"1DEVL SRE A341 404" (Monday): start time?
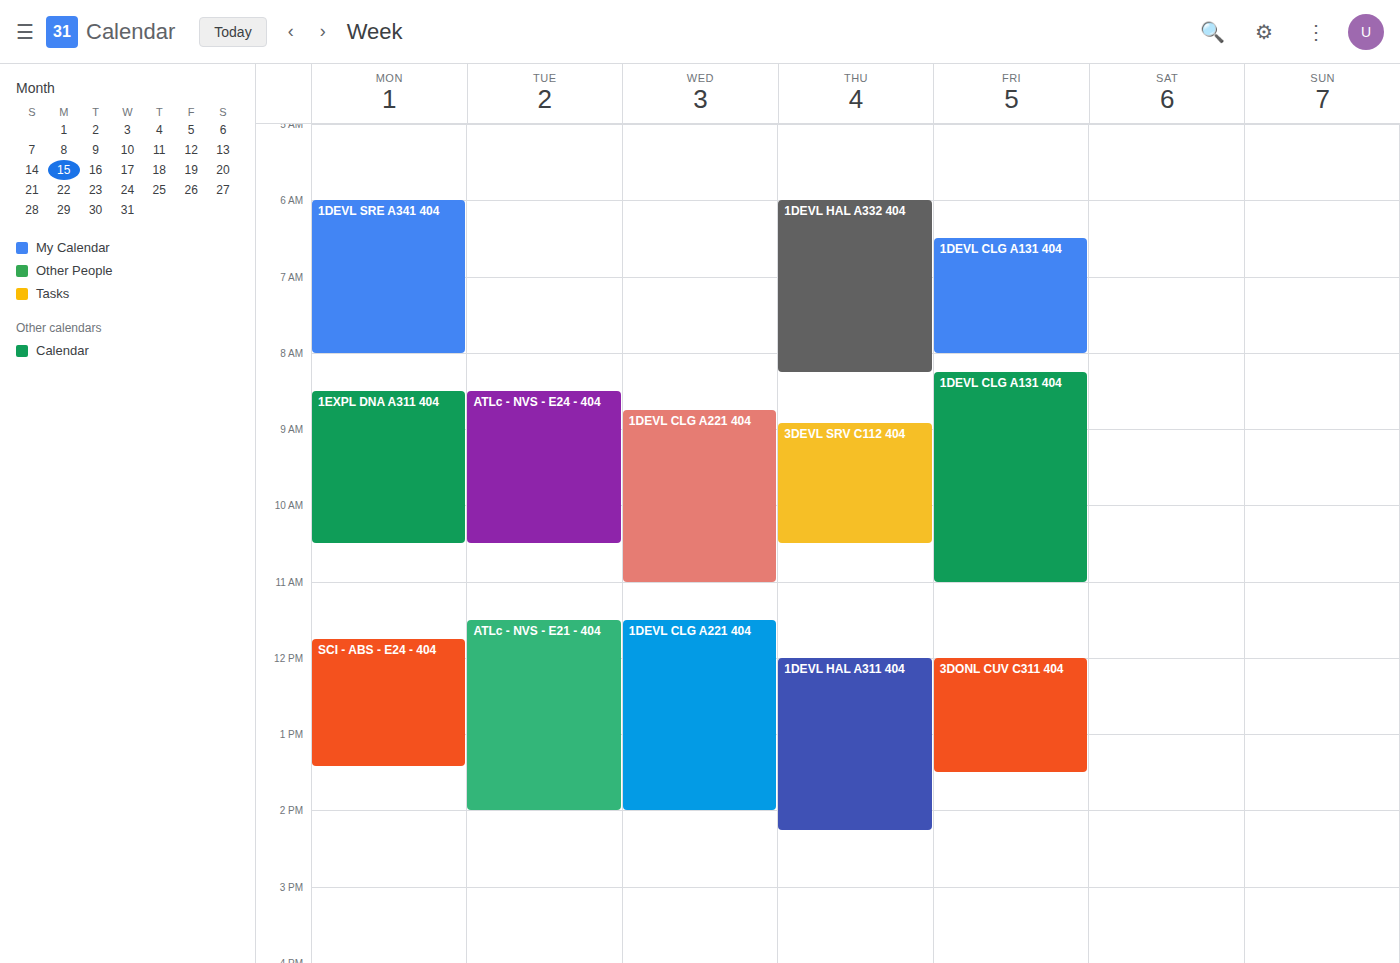
06:00